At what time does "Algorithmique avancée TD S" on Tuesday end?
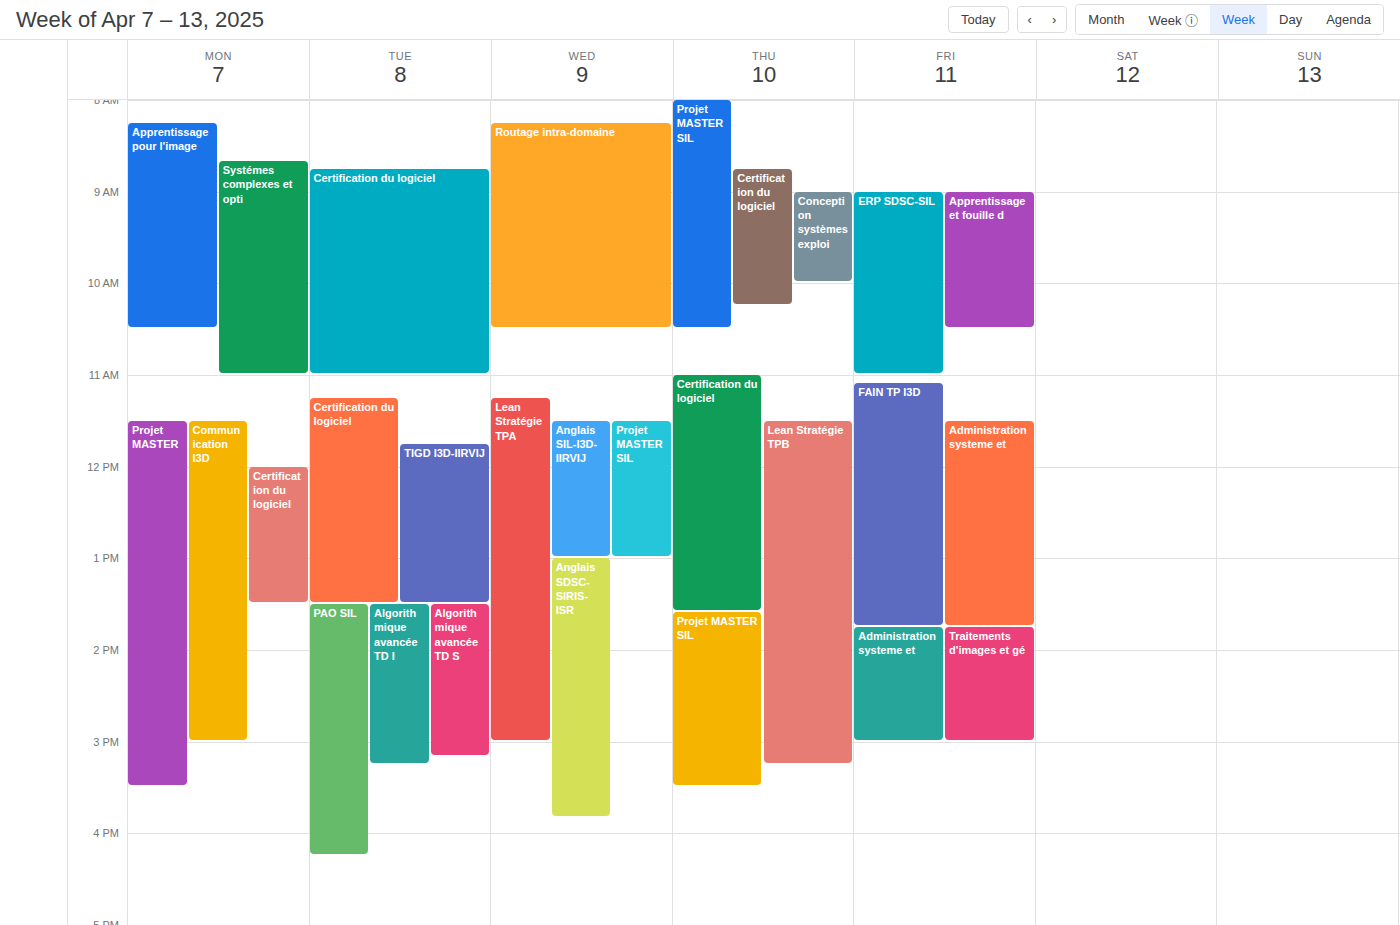
3:10 PM